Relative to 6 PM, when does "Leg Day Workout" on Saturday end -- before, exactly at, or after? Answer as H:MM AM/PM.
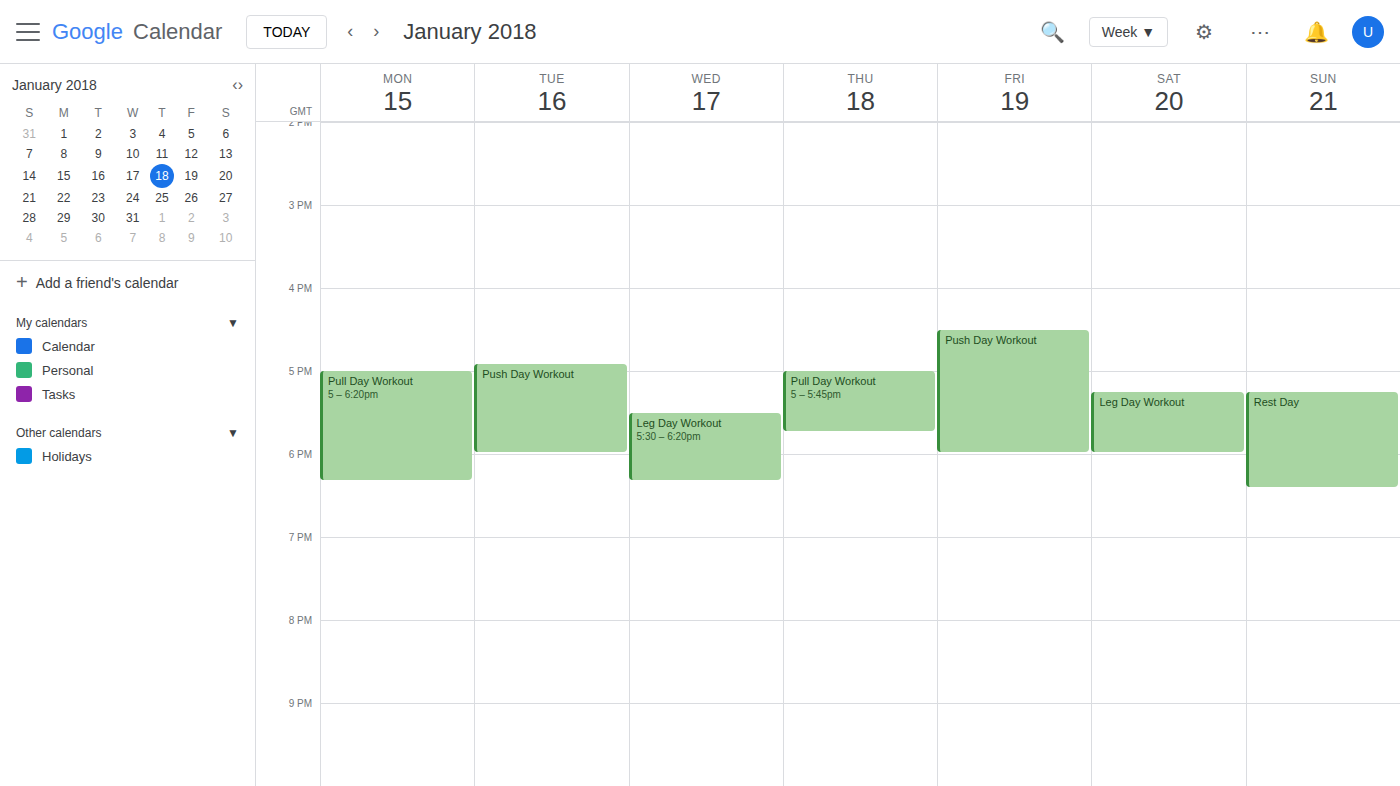
6:00 PM -- exactly at 6 PM, on the 6 PM line.